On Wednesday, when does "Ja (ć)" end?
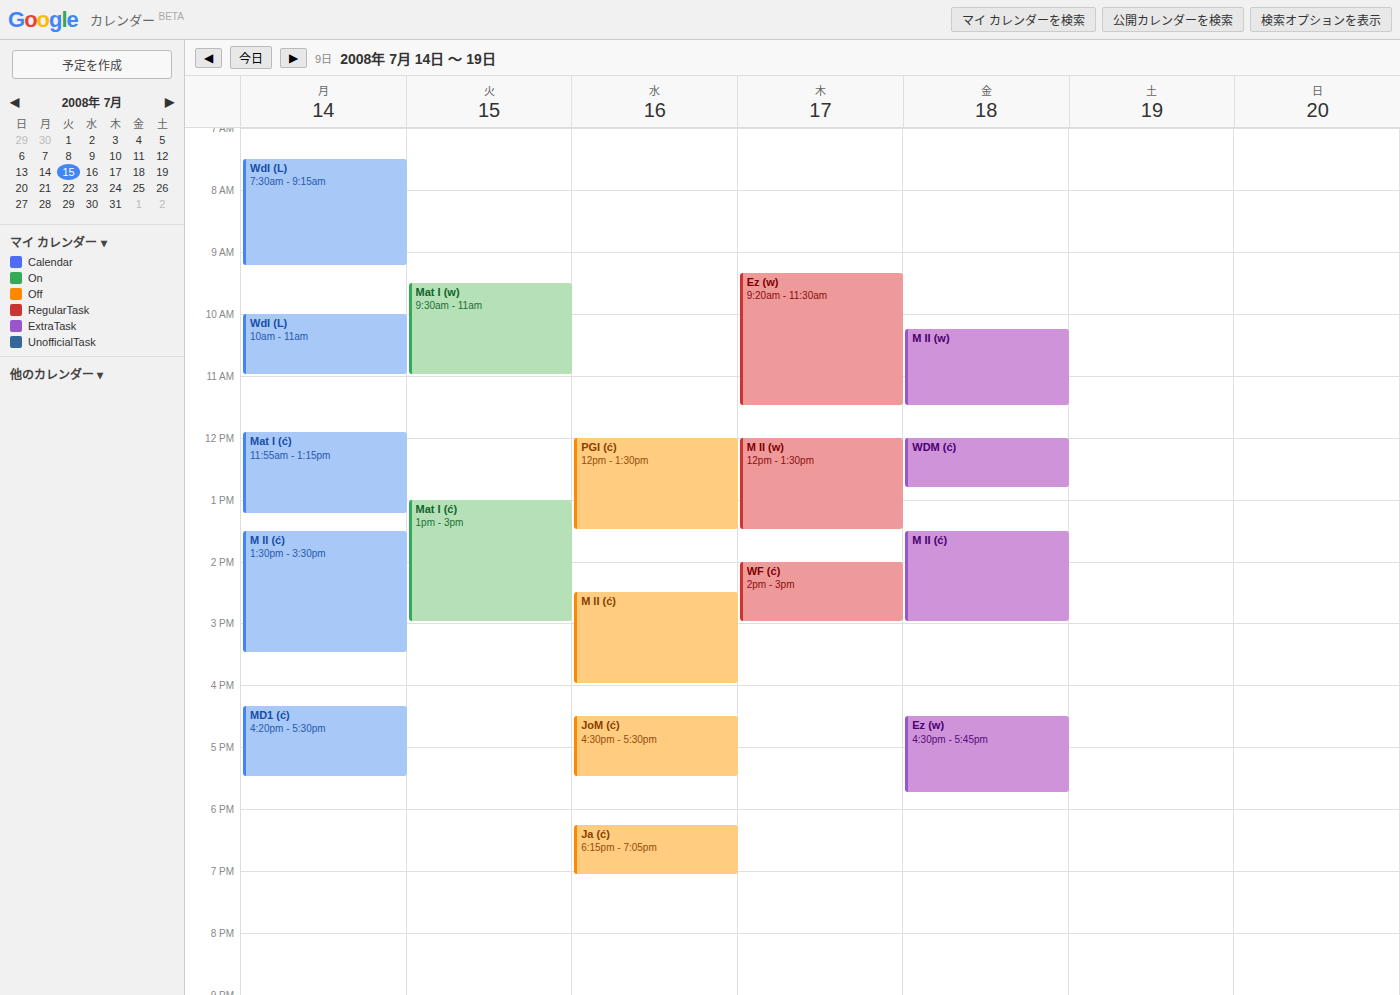
19:05